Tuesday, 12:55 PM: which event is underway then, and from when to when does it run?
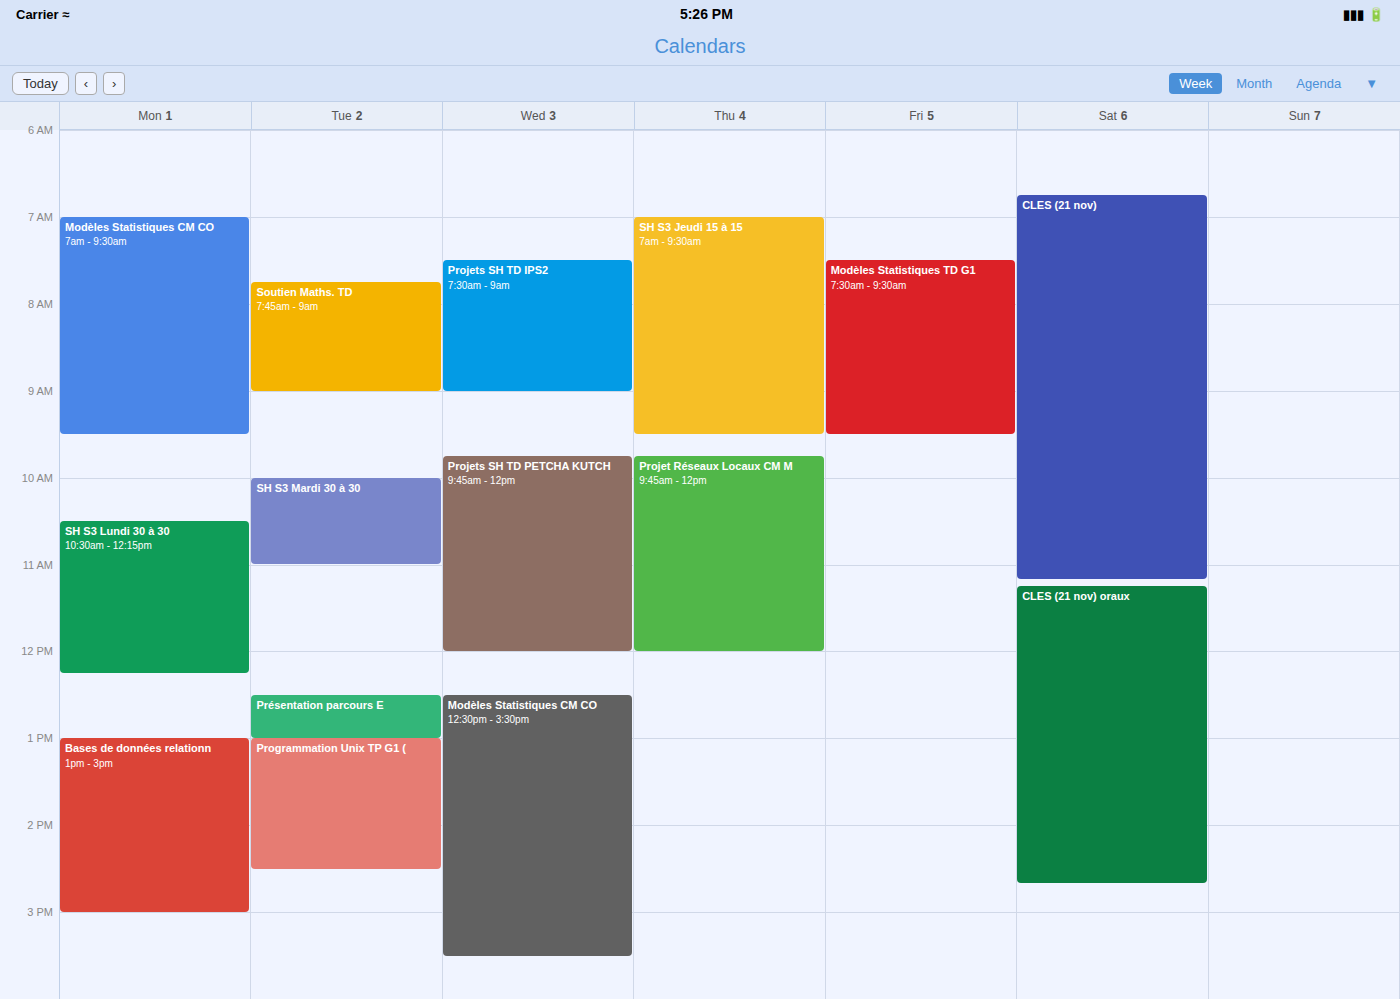
"Présentation parcours E", 12:30 PM to 1:00 PM